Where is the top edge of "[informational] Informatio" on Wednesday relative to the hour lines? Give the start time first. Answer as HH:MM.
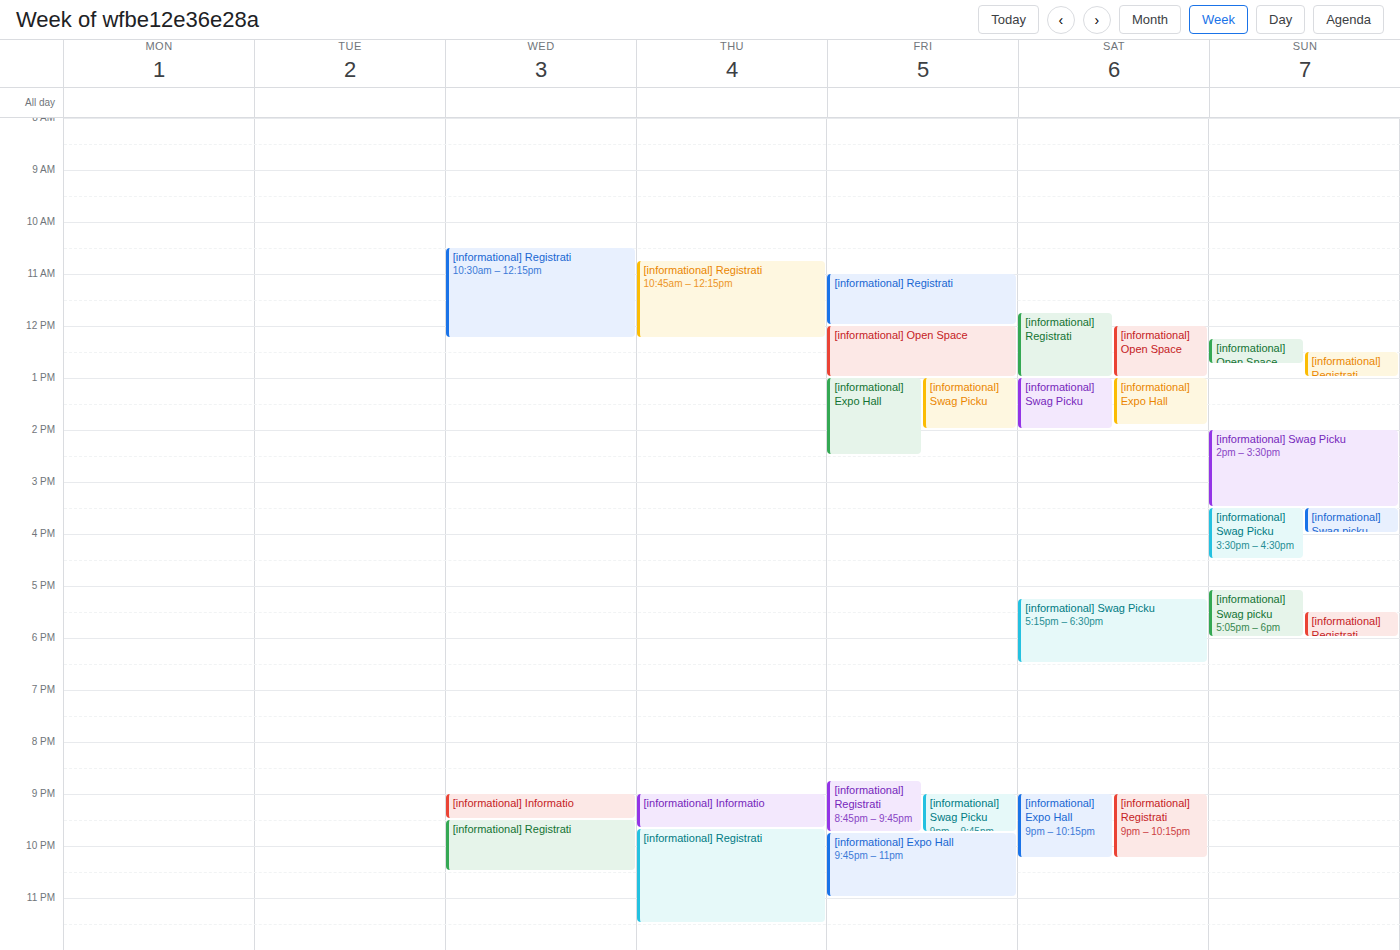
21:00 -- exactly on the 21:00 line.